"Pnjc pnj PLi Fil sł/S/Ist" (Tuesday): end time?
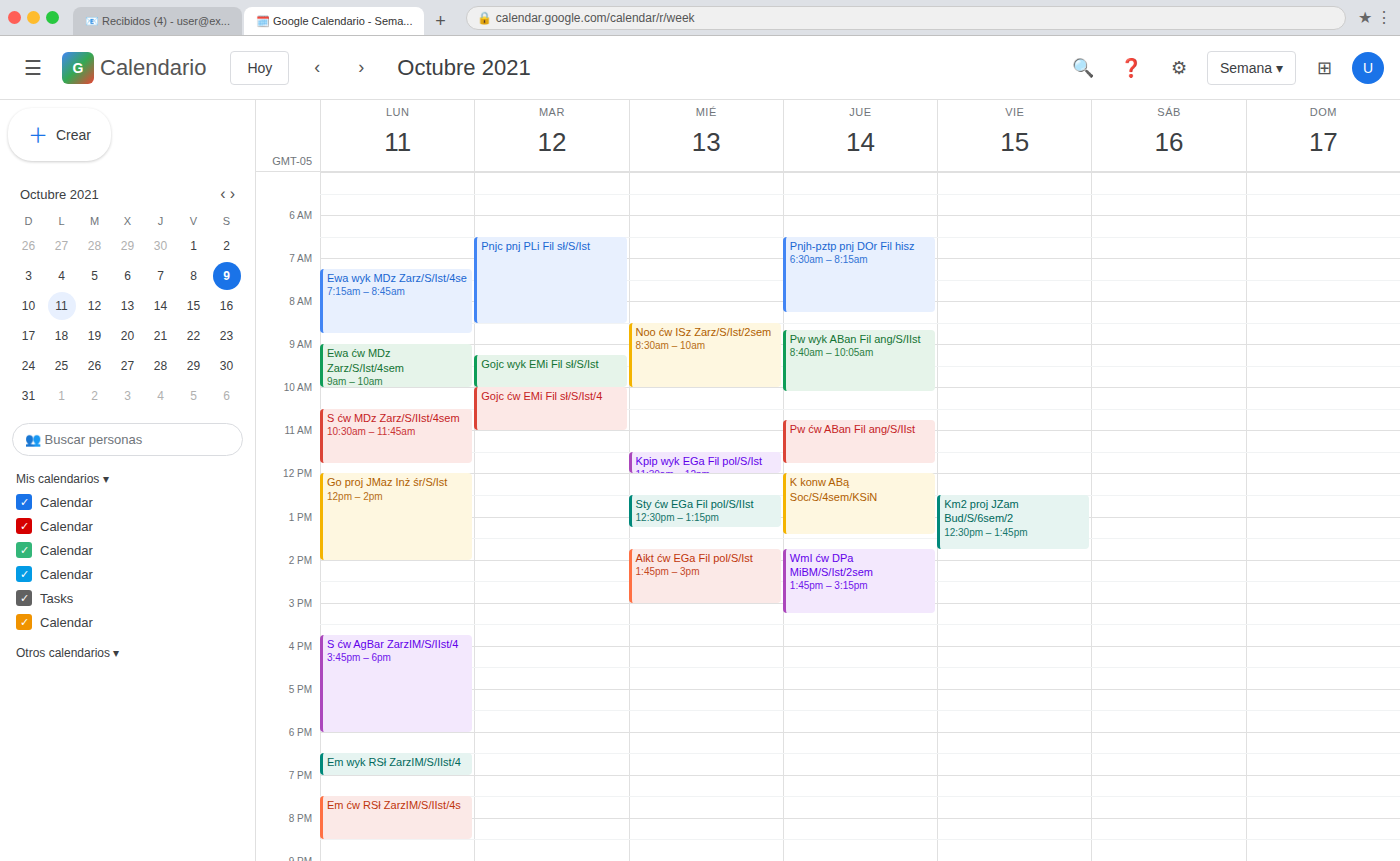
08:30